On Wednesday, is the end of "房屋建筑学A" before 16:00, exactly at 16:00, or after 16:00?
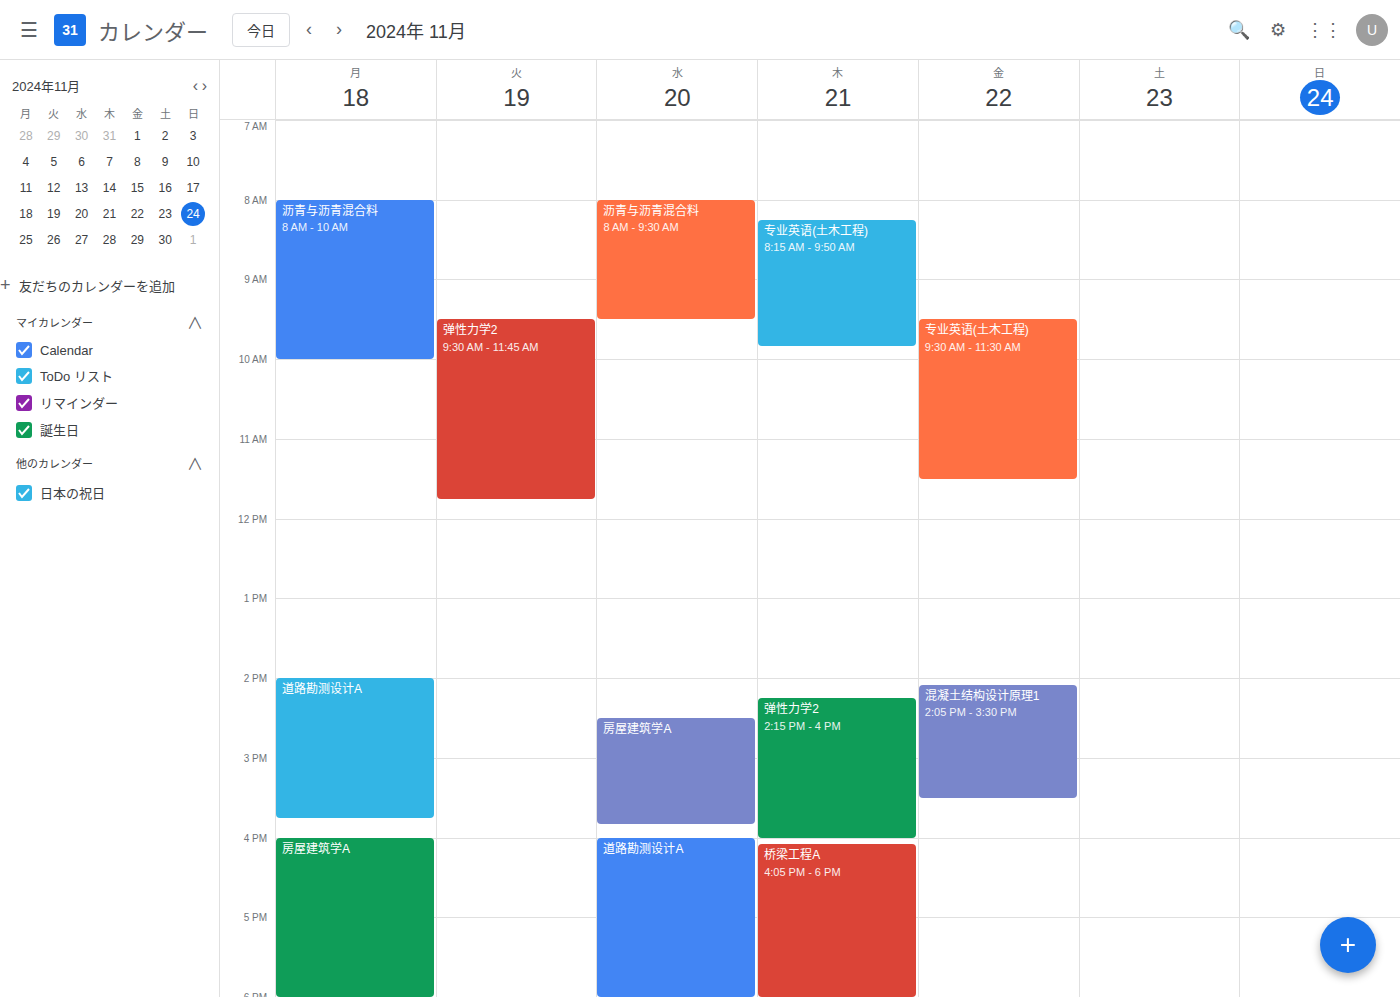
15:50 -- before 16:00, 10 minutes above the 16:00 line.